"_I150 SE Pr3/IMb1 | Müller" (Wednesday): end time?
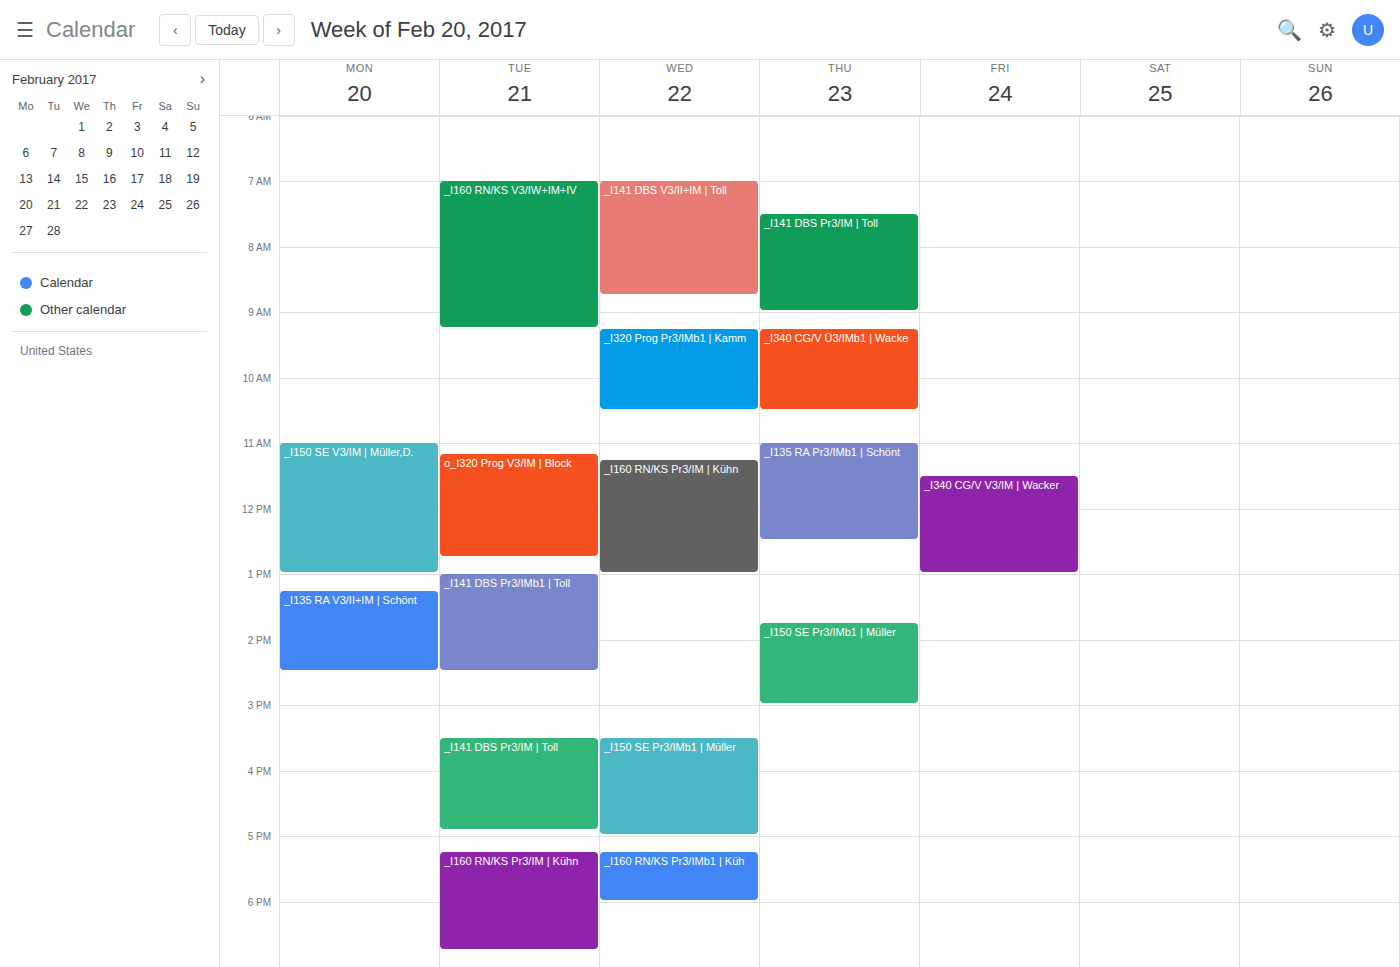
5:00 PM